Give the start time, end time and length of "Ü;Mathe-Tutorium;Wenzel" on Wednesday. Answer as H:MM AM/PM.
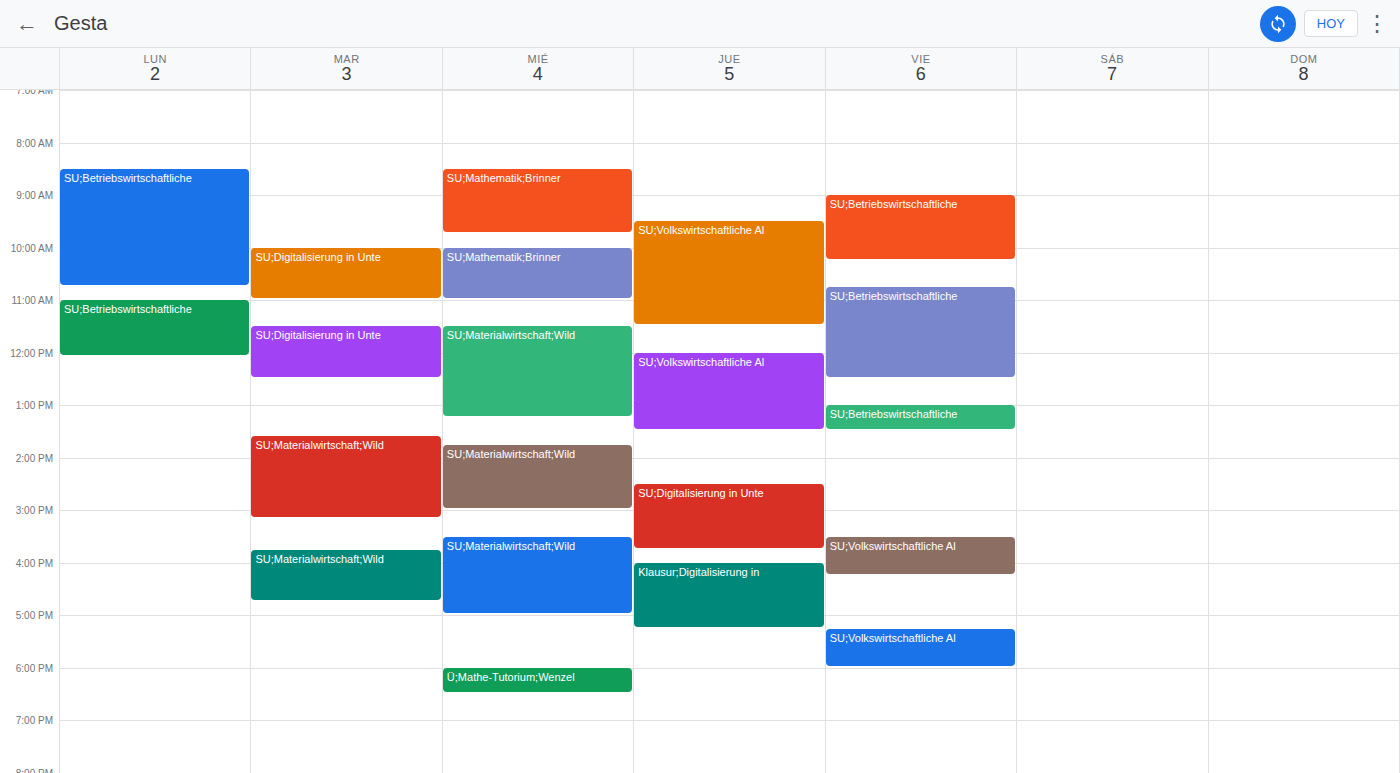
6:00 PM to 6:30 PM, 30 minutes